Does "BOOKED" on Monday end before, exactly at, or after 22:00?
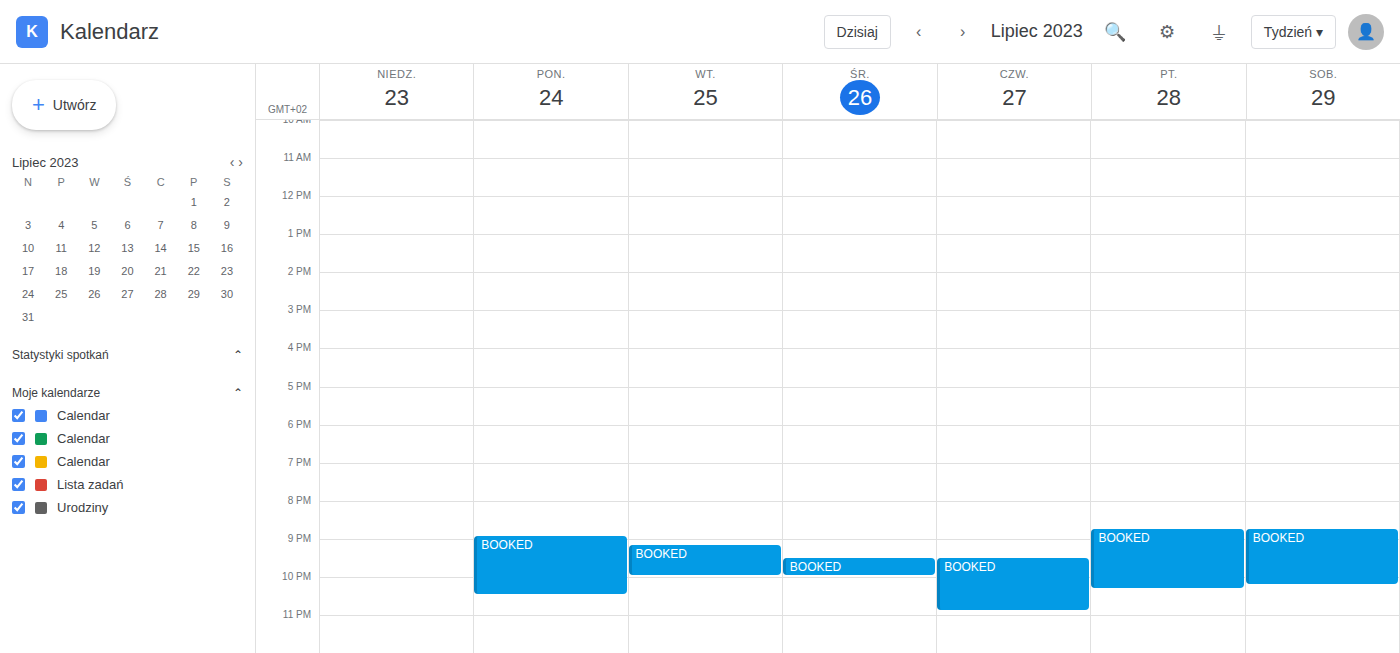
22:30 -- after 22:00, 30 minutes below the 22:00 line.